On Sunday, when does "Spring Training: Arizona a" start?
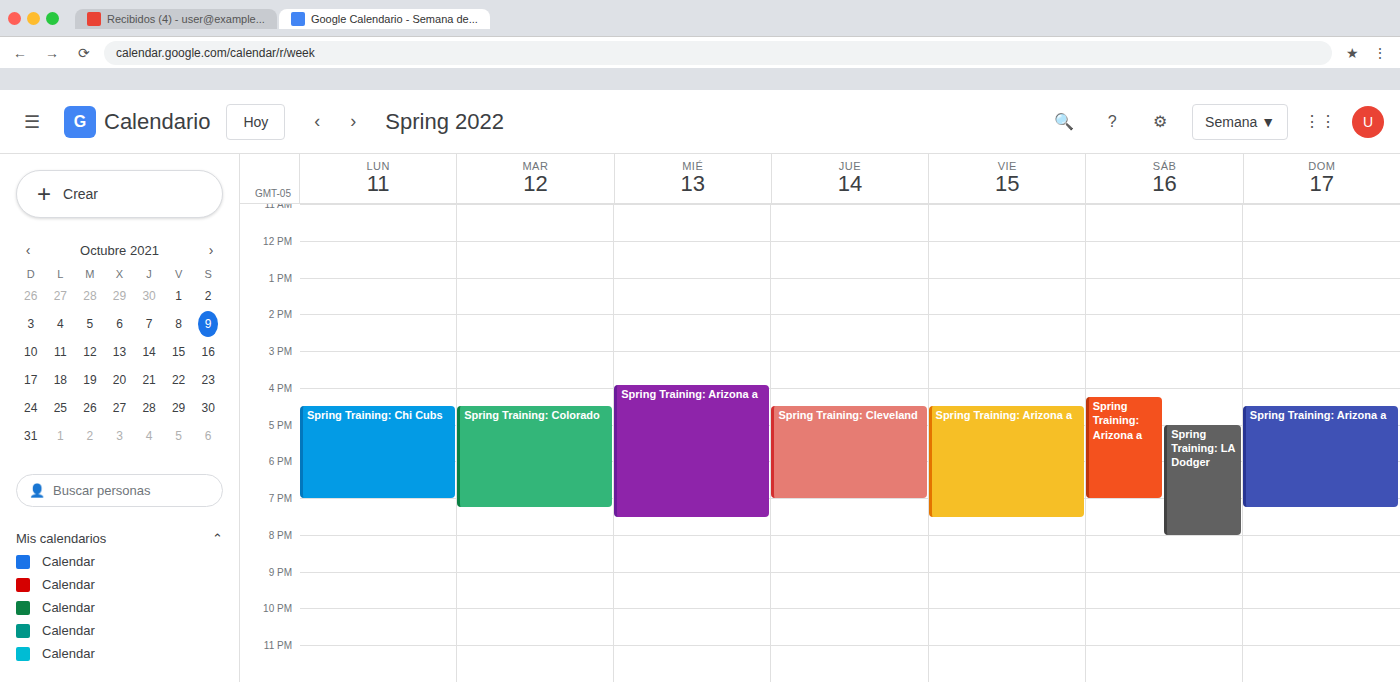
16:30